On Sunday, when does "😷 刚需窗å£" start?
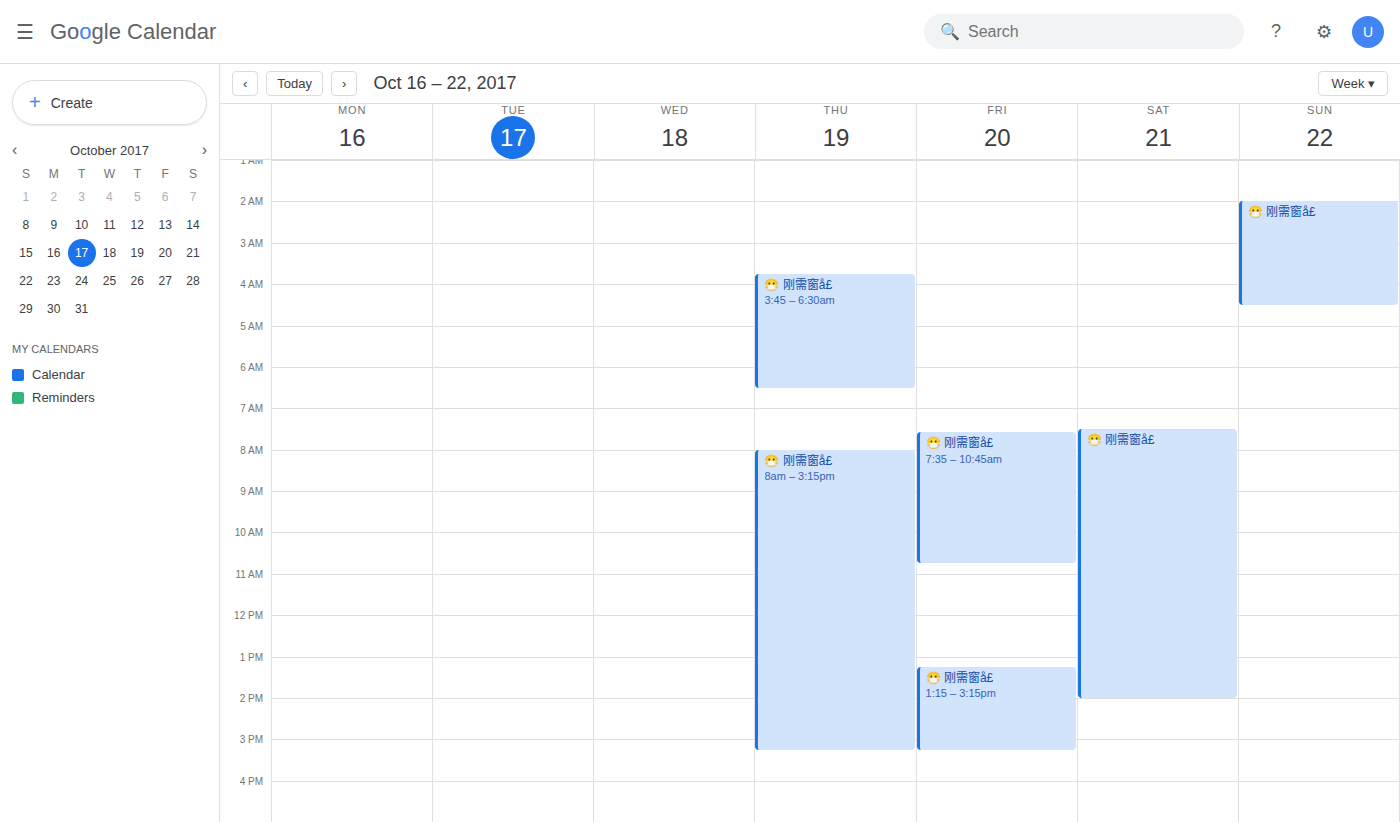
2:00 AM